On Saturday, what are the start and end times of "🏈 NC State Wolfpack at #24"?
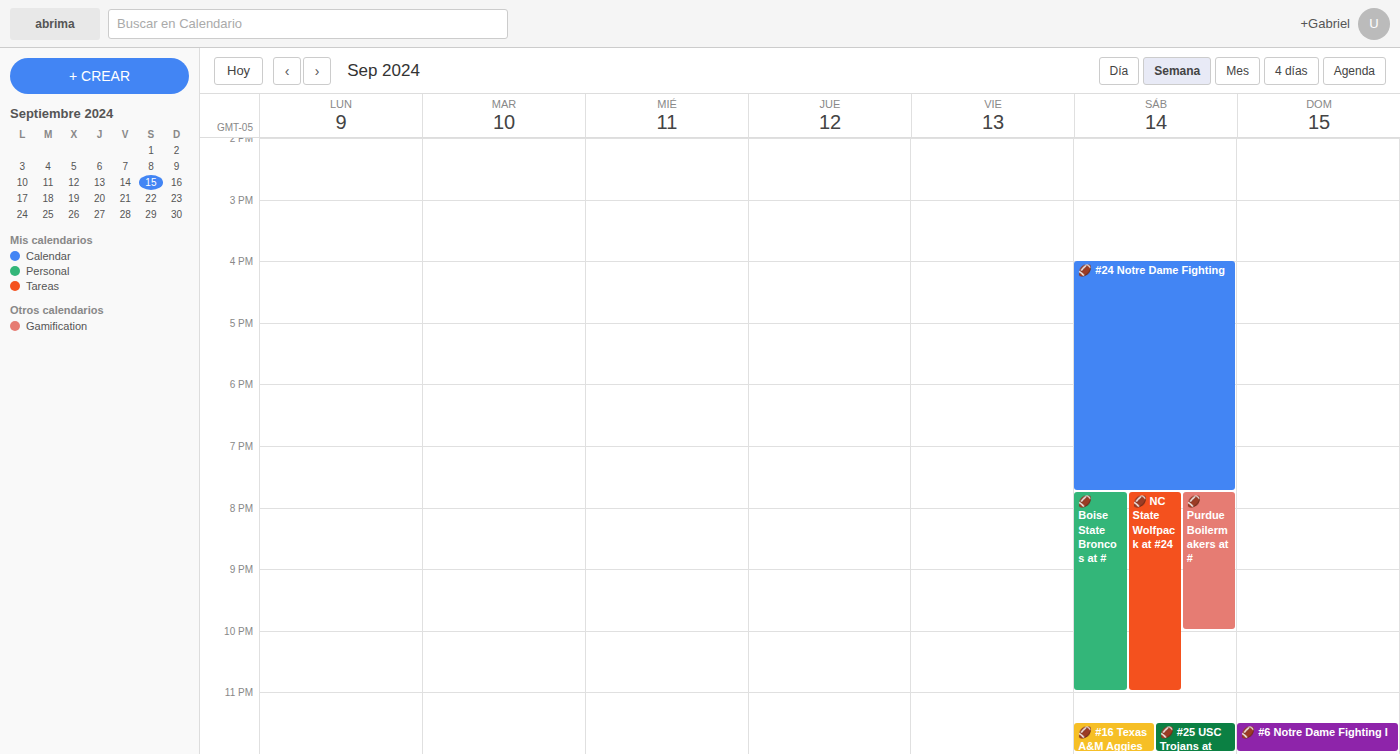
7:45 PM to 11:00 PM